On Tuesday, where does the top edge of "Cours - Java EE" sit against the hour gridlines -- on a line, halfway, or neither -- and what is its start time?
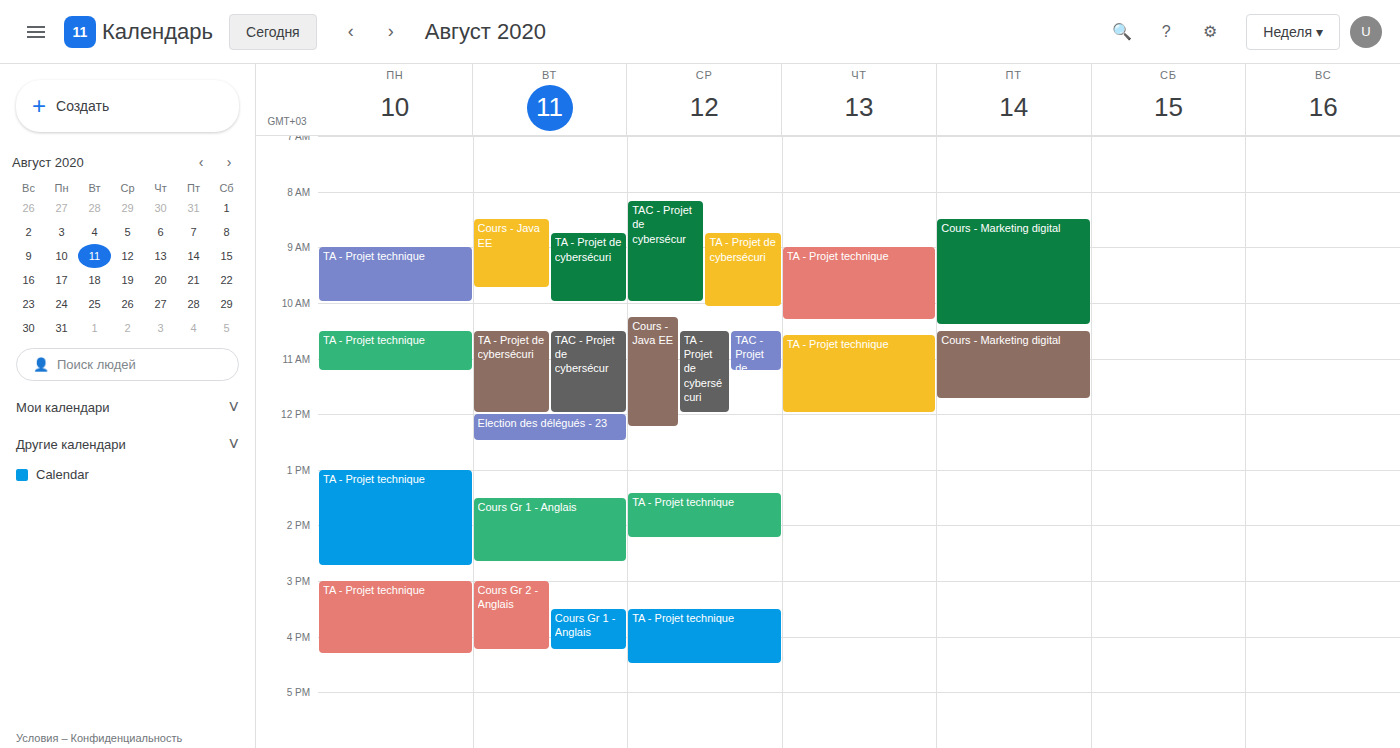
8:30 AM -- halfway between the 8 AM and 9 AM lines.